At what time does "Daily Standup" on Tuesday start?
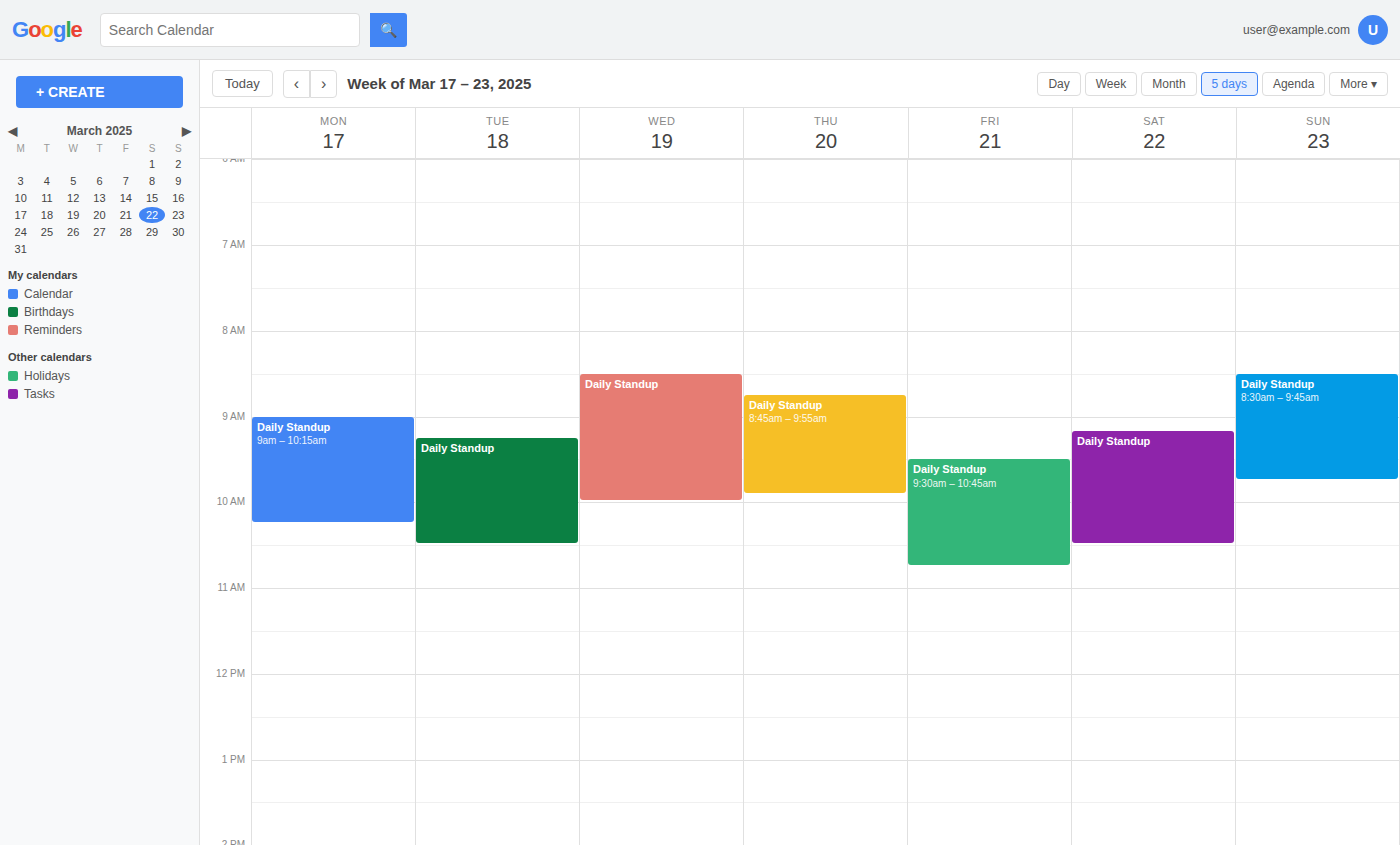
9:15 AM